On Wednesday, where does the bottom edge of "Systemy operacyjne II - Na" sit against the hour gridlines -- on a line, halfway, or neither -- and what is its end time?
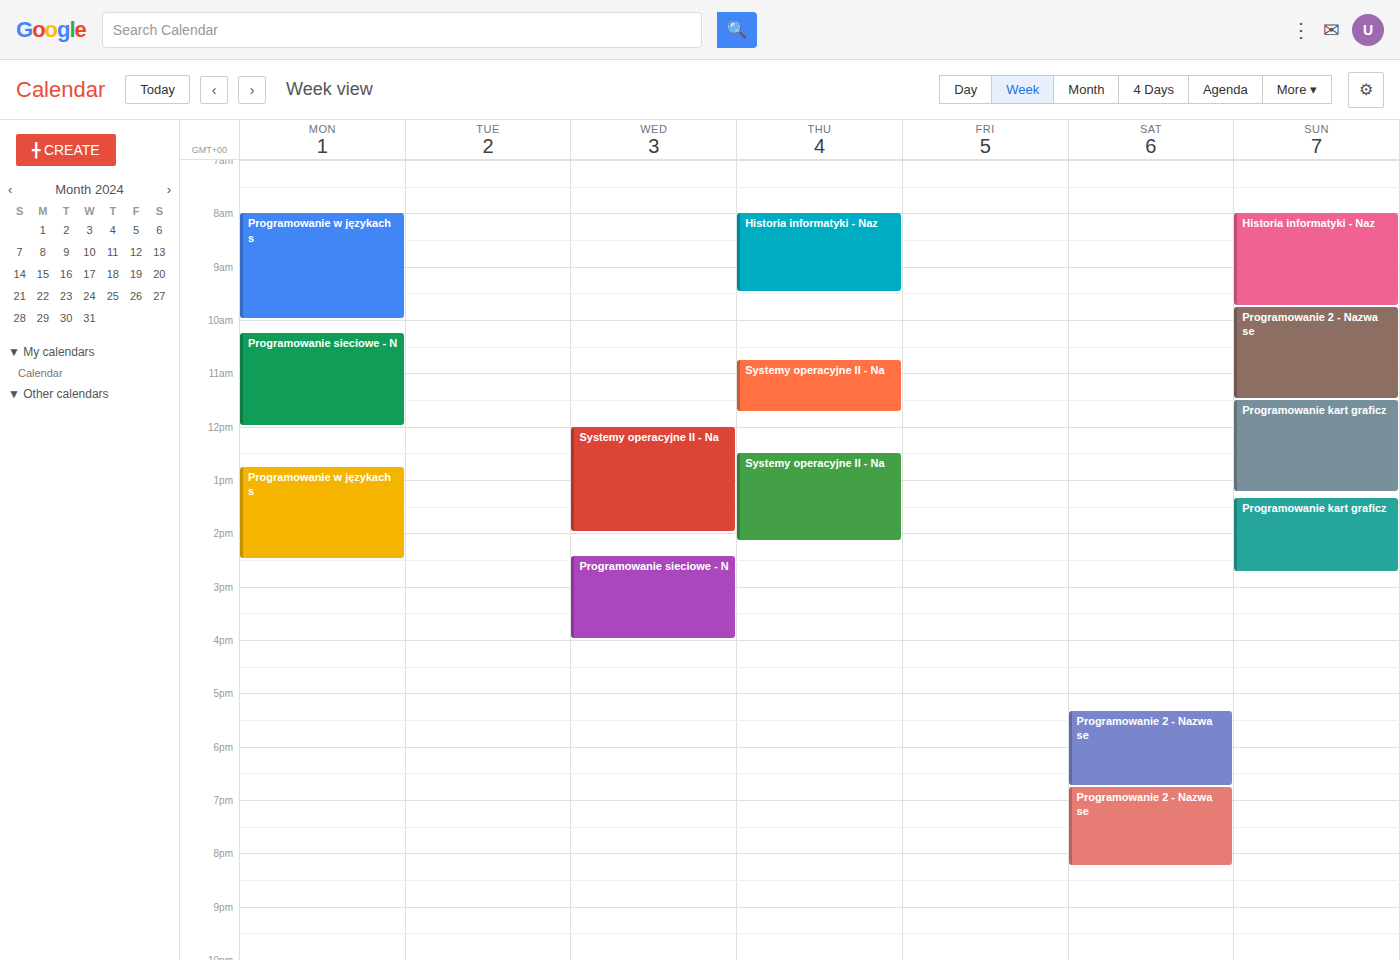
2:00 PM -- exactly on the 2 PM line.